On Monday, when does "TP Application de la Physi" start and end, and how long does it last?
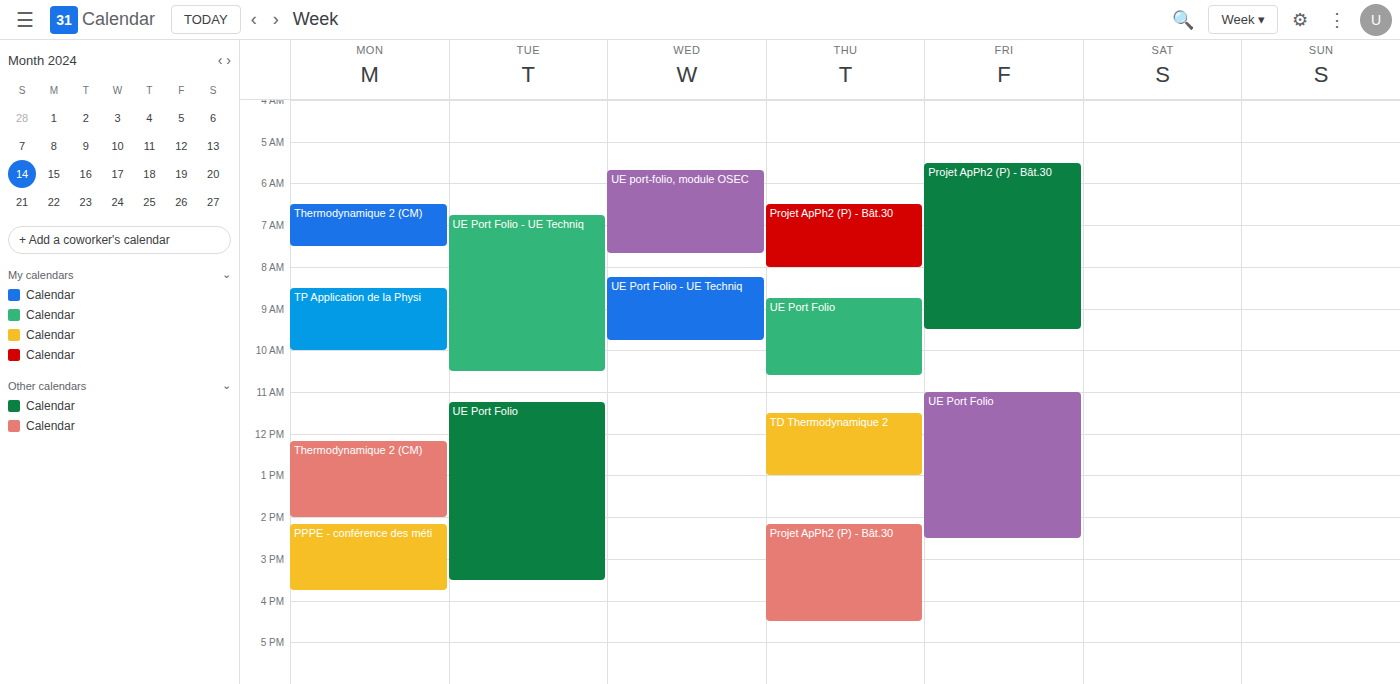
8:30 AM to 10:00 AM, 1 hour 30 minutes